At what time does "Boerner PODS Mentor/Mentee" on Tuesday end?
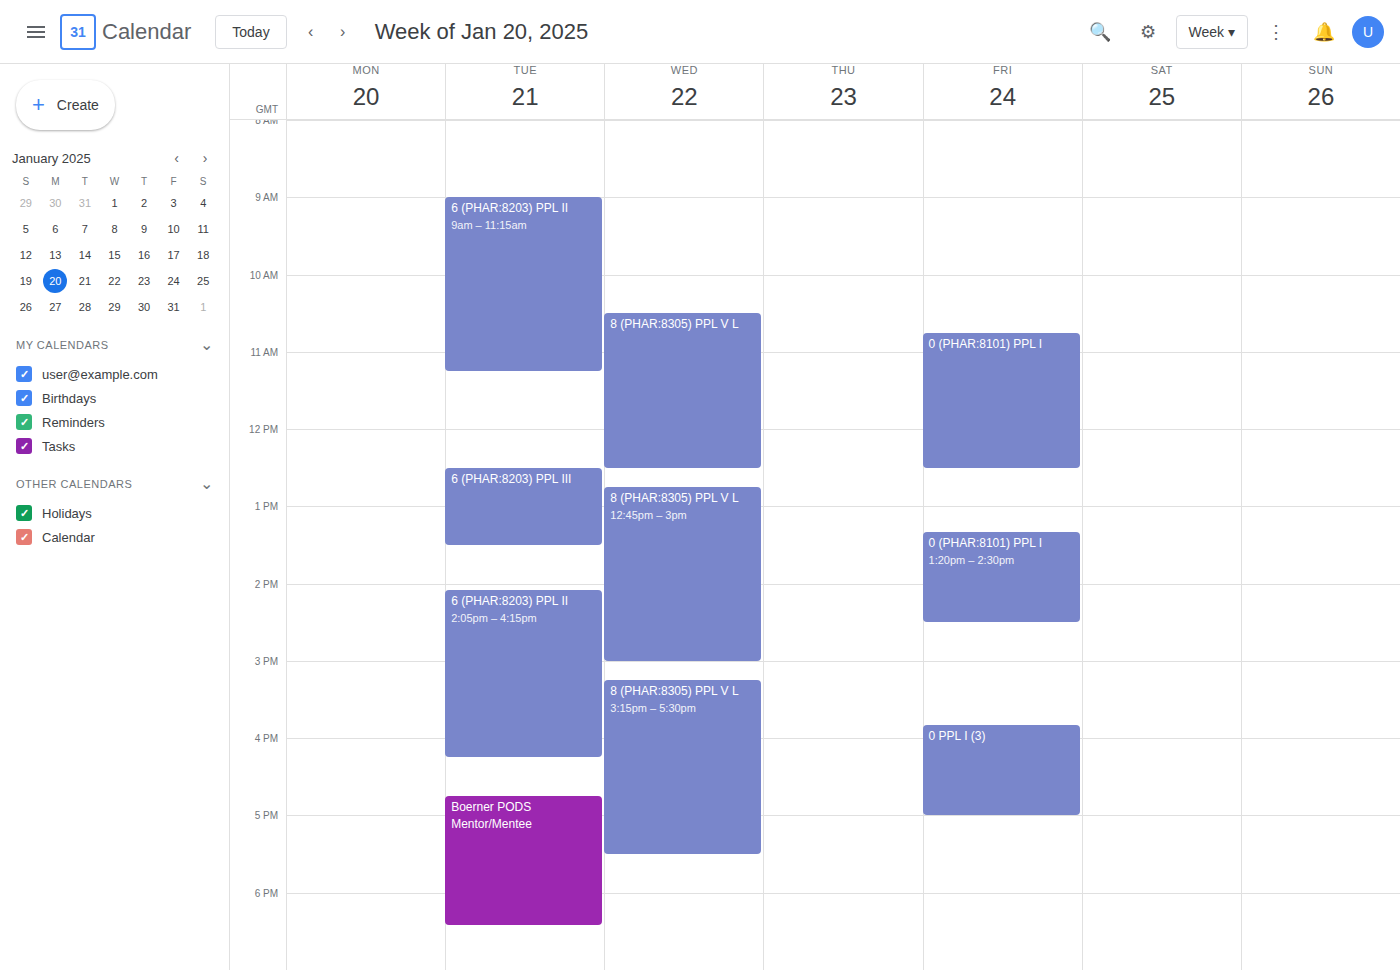
18:25